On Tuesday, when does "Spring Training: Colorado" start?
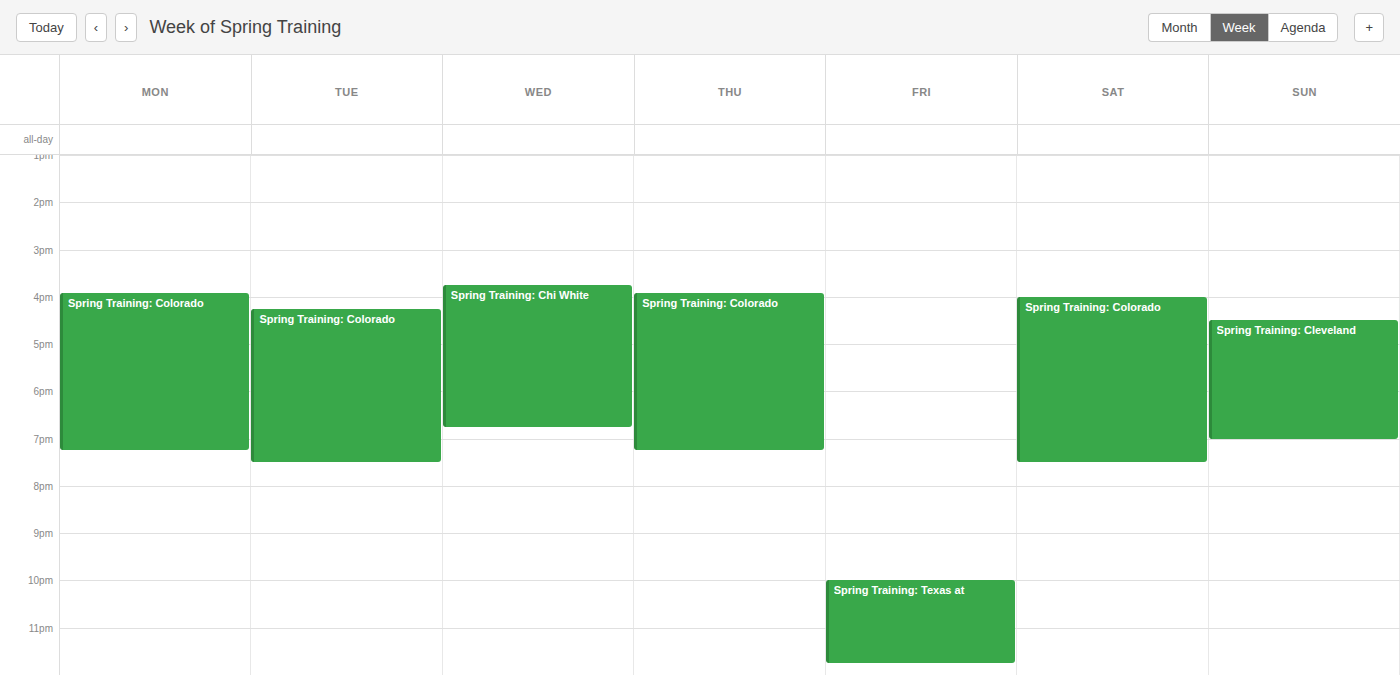
4:15 PM